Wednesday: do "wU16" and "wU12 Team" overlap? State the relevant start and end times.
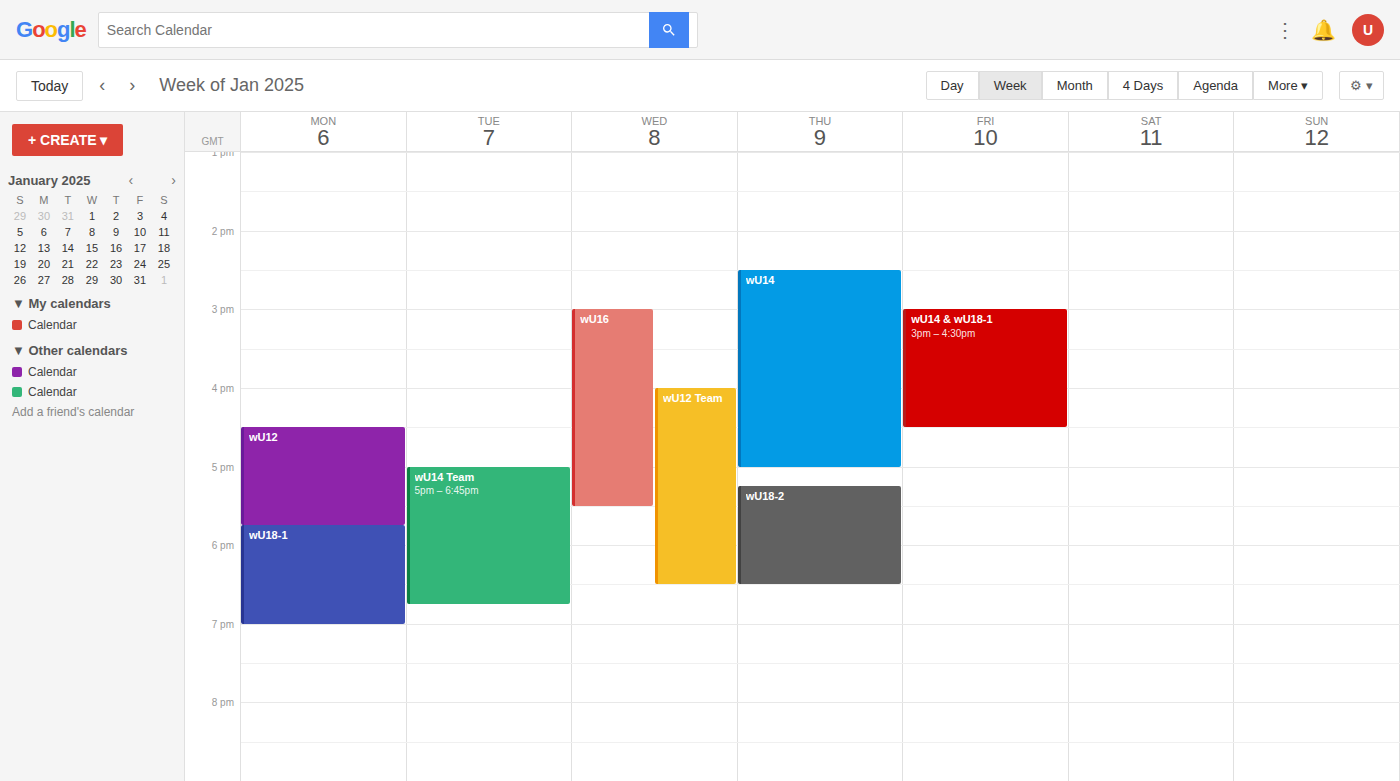
"wU12 Team" starts at 4:00 PM, before "wU16" ends at 5:30 PM -- they overlap.